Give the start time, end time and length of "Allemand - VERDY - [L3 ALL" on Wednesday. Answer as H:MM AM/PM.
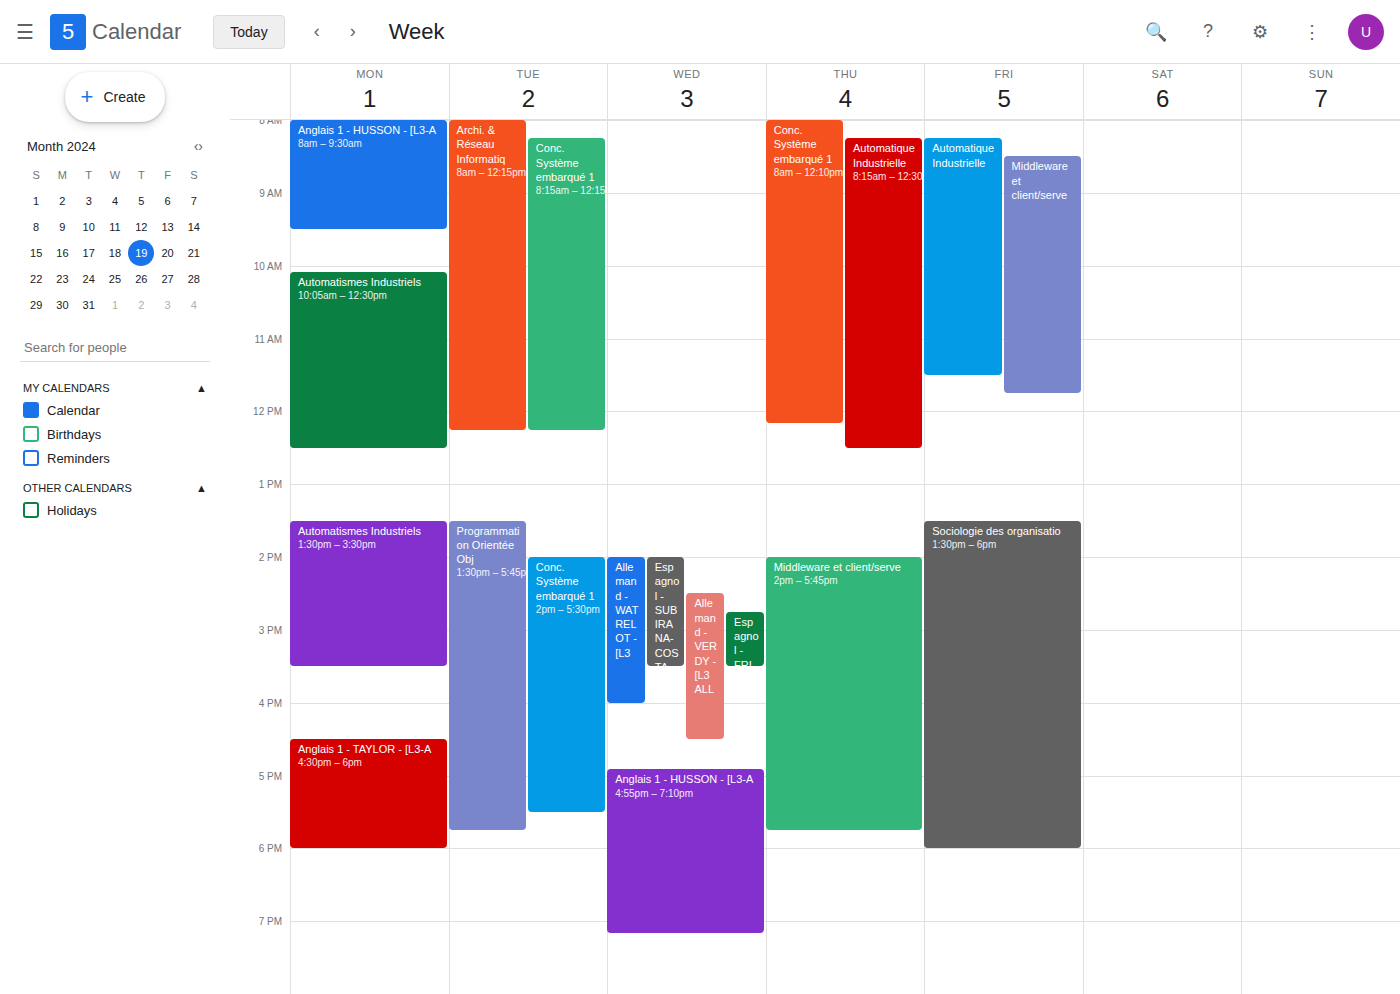
2:30 PM to 4:30 PM, 2 hours